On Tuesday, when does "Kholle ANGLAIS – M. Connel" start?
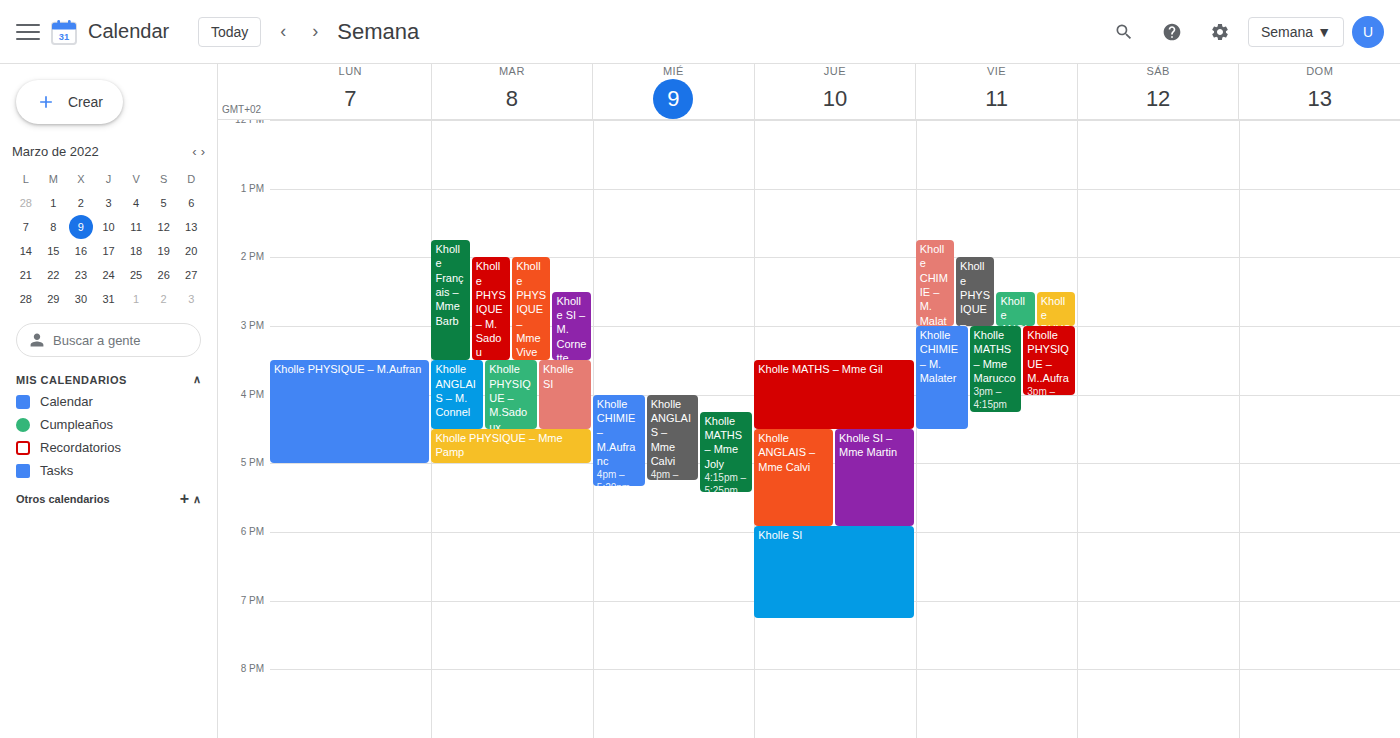
3:30 PM